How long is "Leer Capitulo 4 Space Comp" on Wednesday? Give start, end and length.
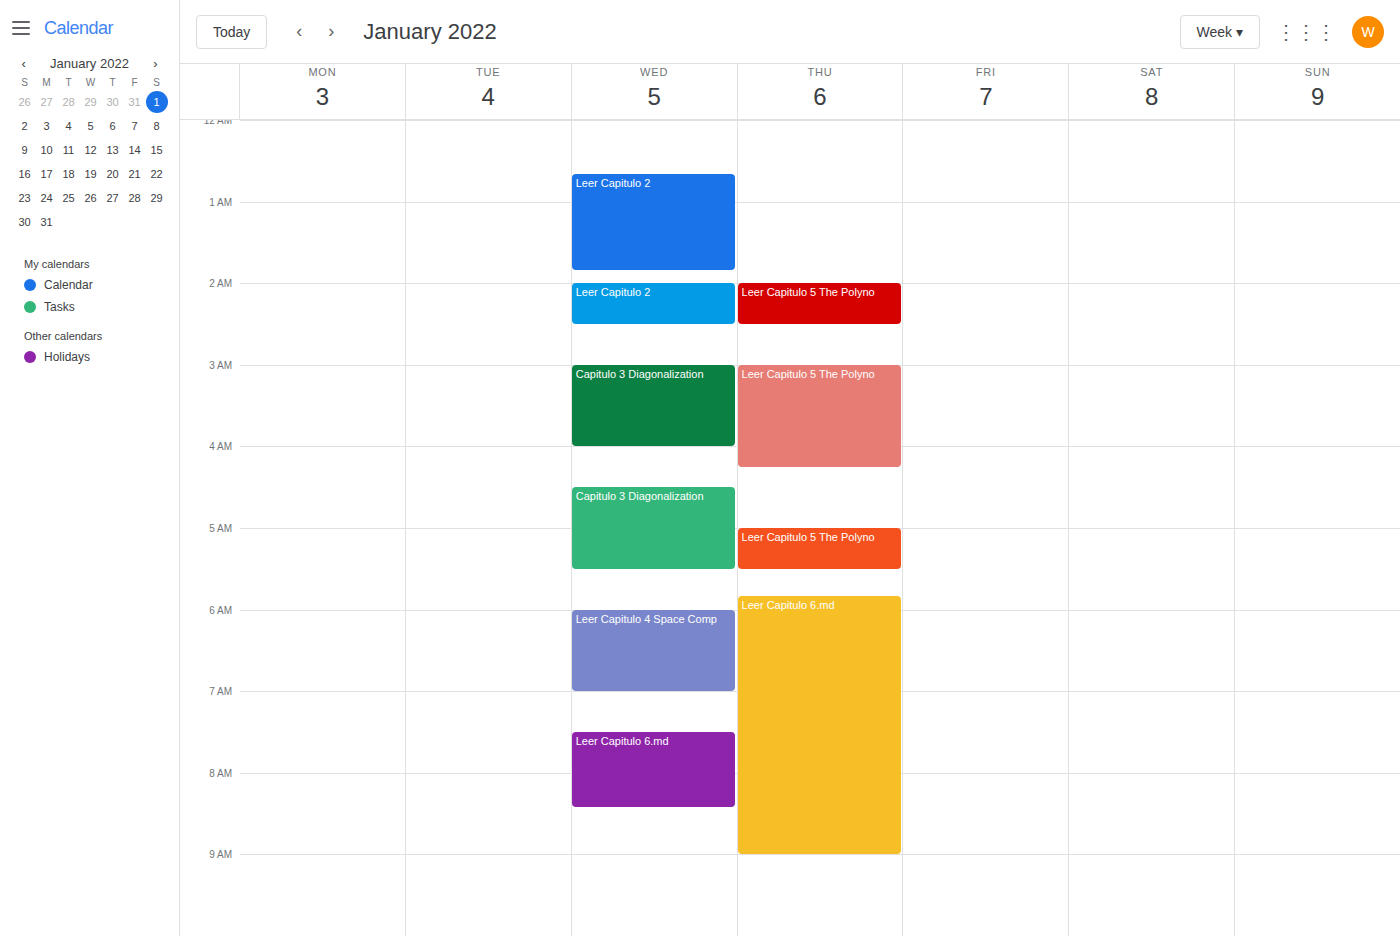
6:00 AM to 7:00 AM, 1 hour